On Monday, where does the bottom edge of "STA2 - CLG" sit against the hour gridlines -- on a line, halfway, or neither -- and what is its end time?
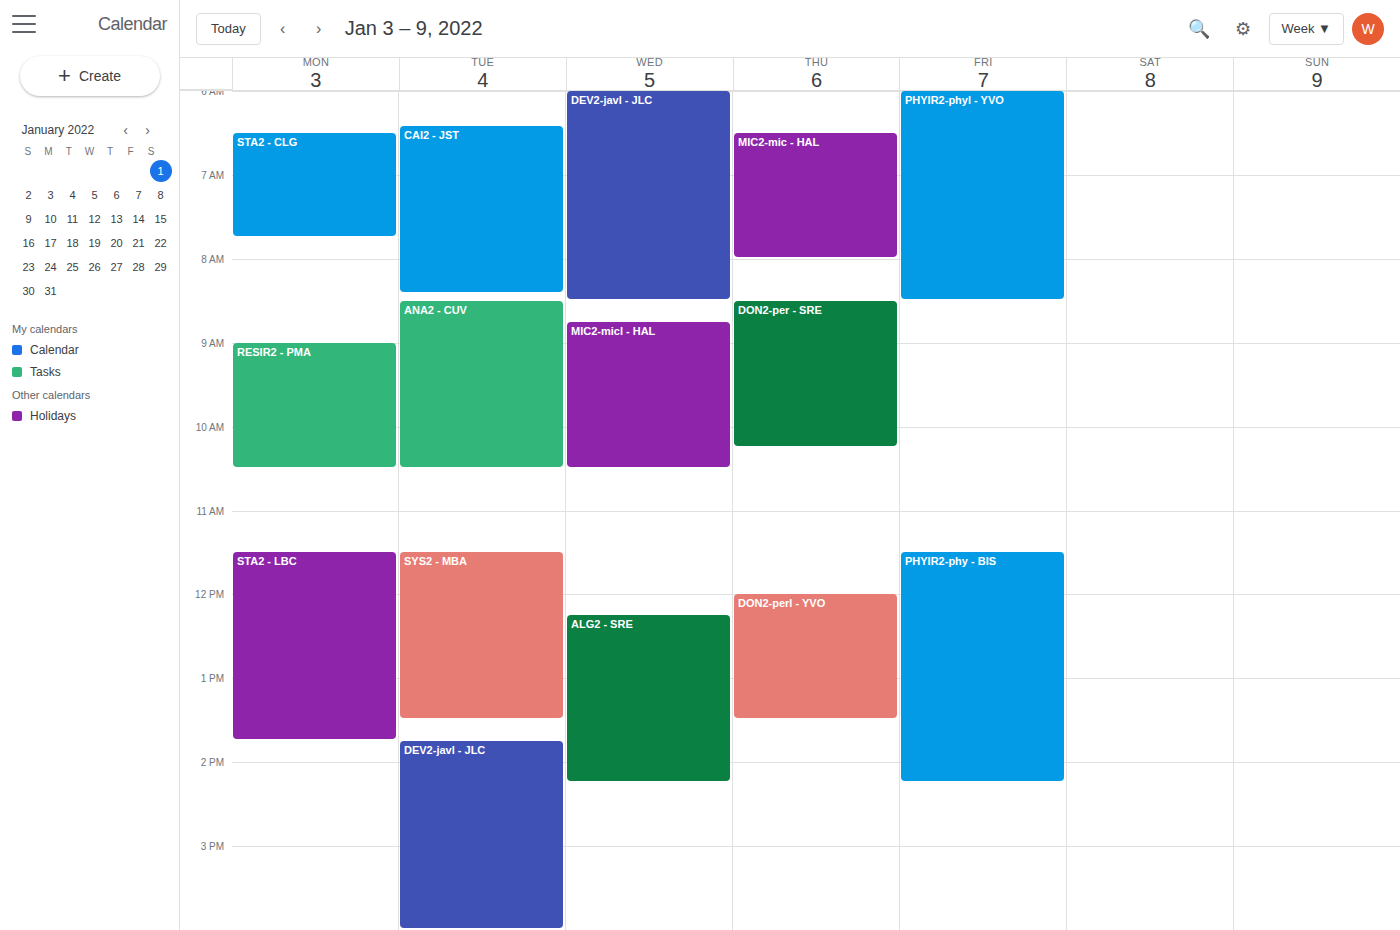
7:45 AM -- neither: three quarters of the way from the 7 AM line to the 8 AM line.